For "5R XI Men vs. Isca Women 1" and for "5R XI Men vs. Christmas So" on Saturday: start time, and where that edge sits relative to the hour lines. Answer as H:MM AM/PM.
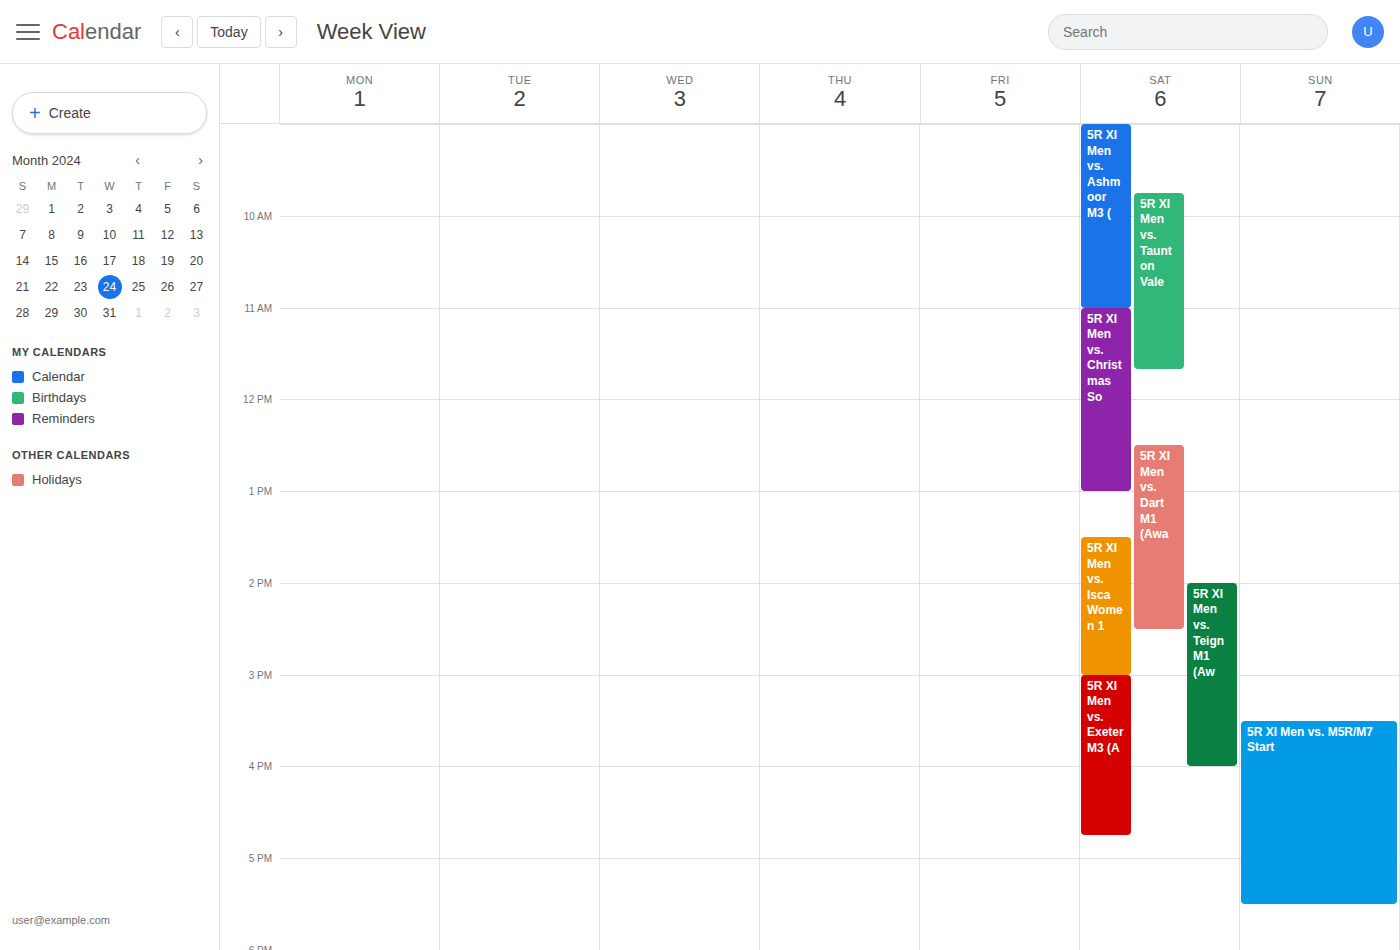
"5R XI Men vs. Isca Women 1": 1:30 PM, halfway between the 1 PM and 2 PM lines. "5R XI Men vs. Christmas So": 11:00 AM, exactly on the 11 AM line.